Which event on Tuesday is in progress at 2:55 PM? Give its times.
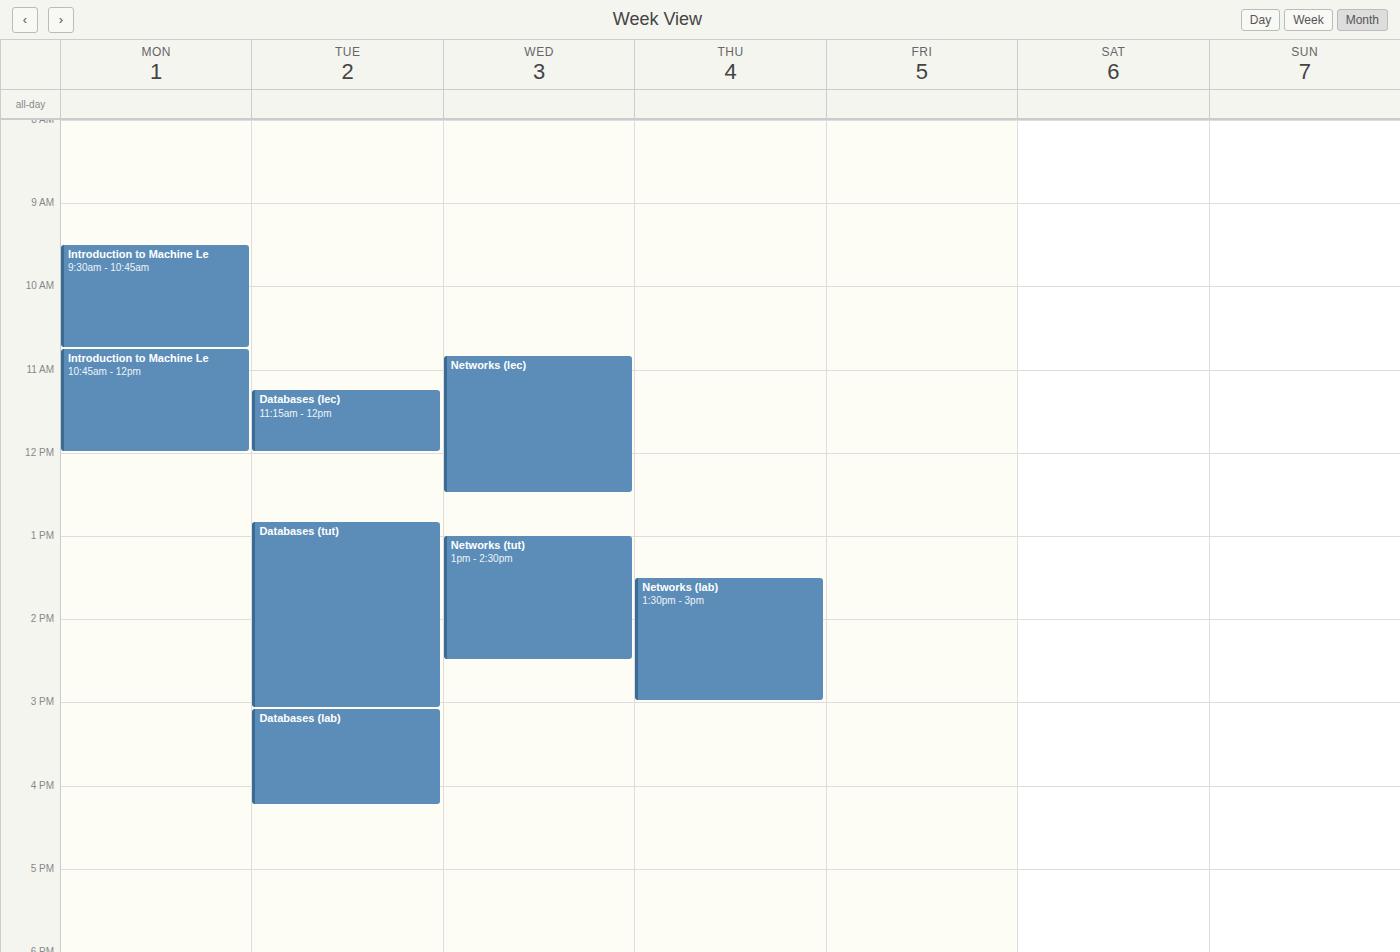
"Databases (tut)", 12:50 PM to 3:05 PM